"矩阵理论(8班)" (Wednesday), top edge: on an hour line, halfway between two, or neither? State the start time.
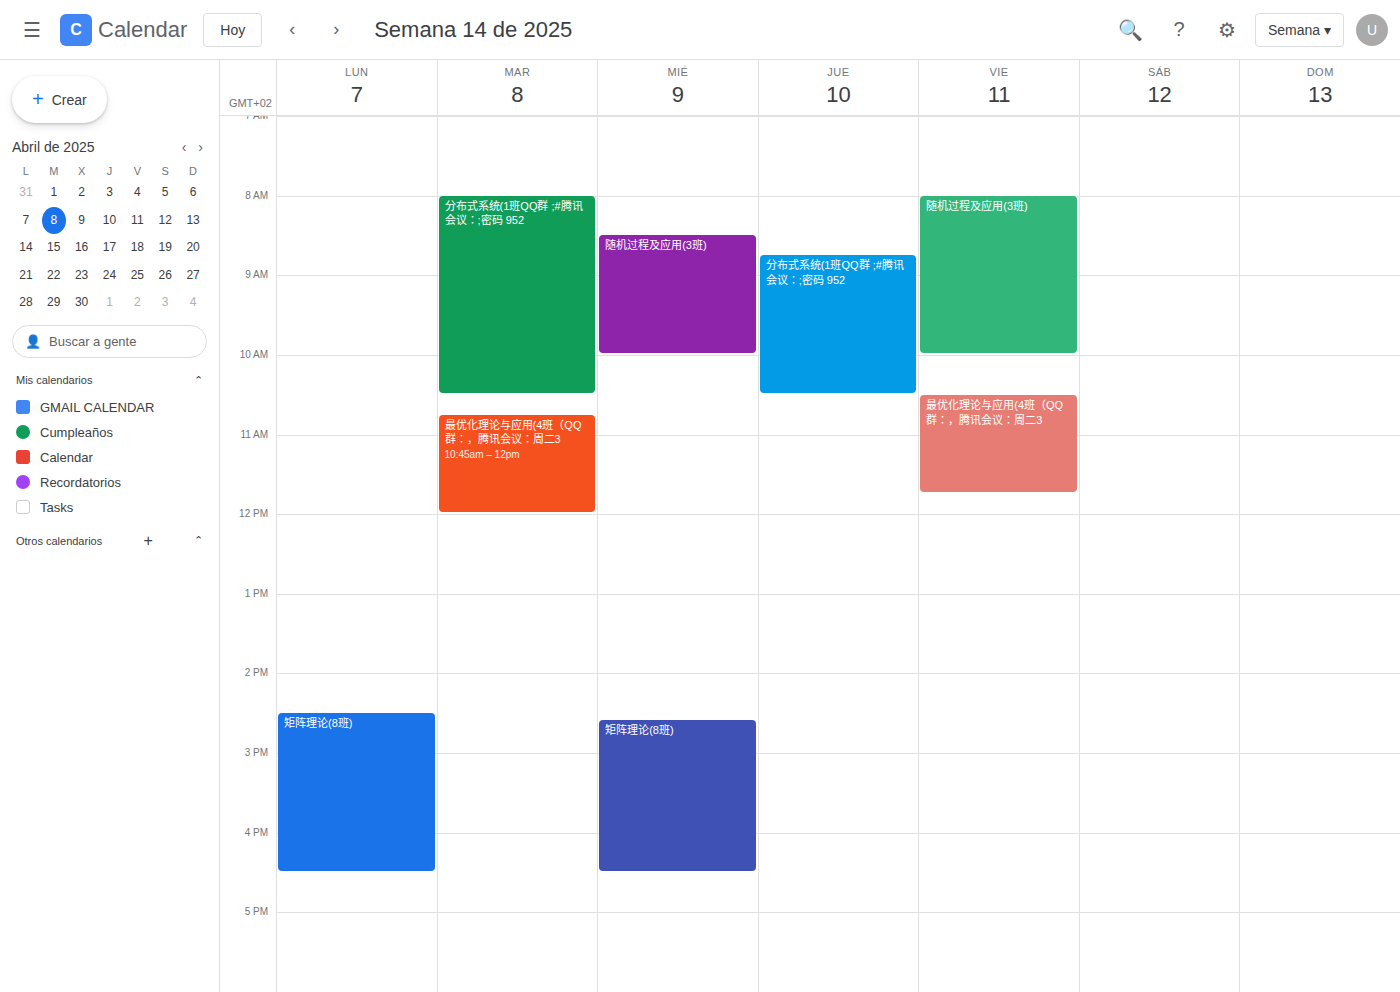
2:35 PM -- neither: 35 minutes below the 2 PM line and 25 minutes above the 3 PM line.